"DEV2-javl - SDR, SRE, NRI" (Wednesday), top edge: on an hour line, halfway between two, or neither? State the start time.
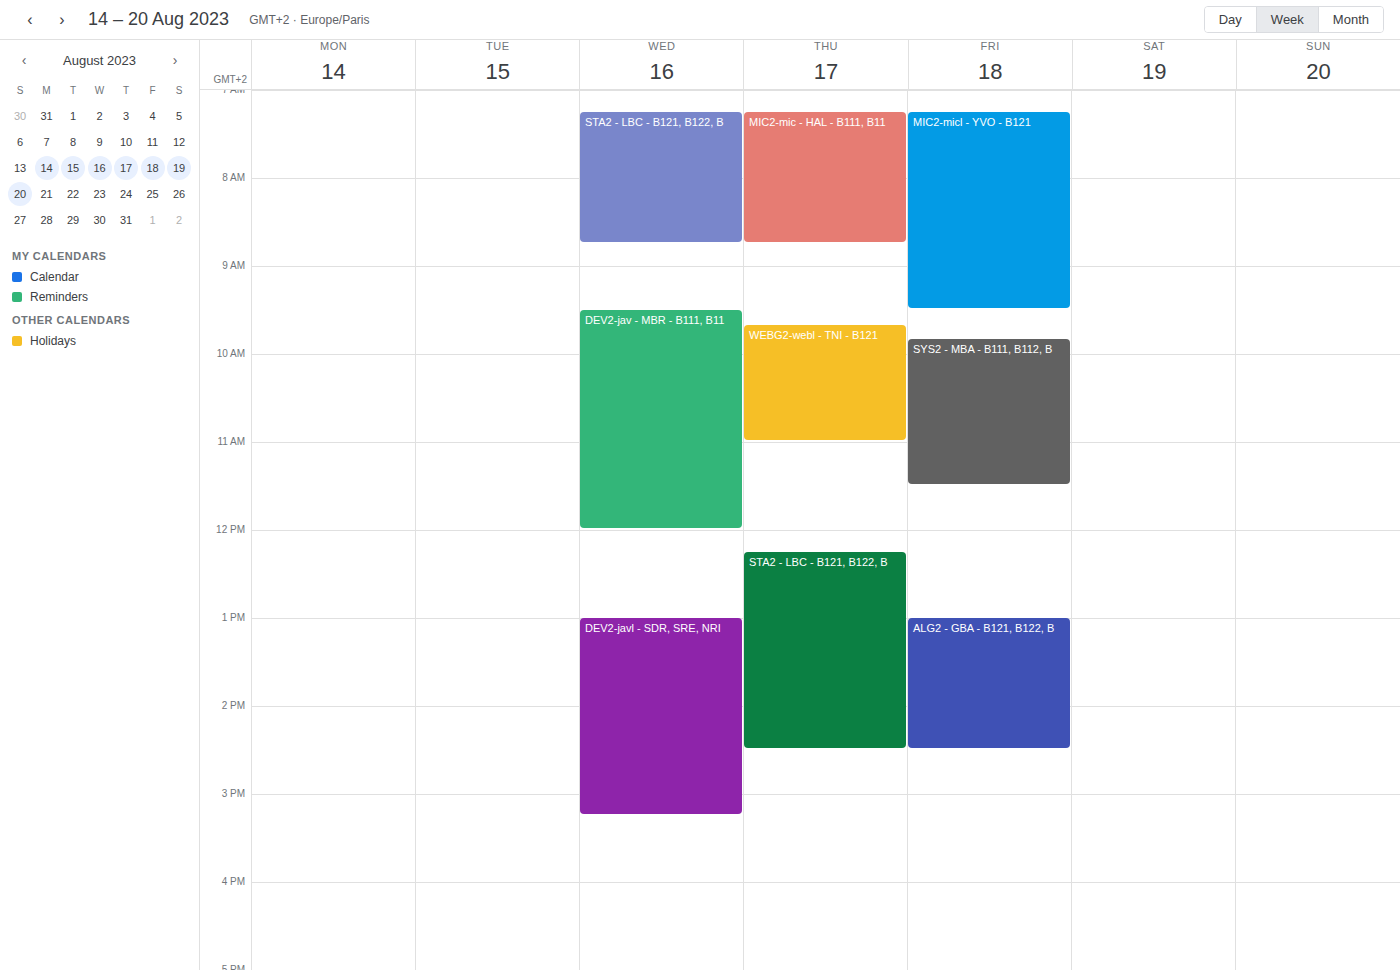
1:00 PM -- exactly on the 1 PM line.